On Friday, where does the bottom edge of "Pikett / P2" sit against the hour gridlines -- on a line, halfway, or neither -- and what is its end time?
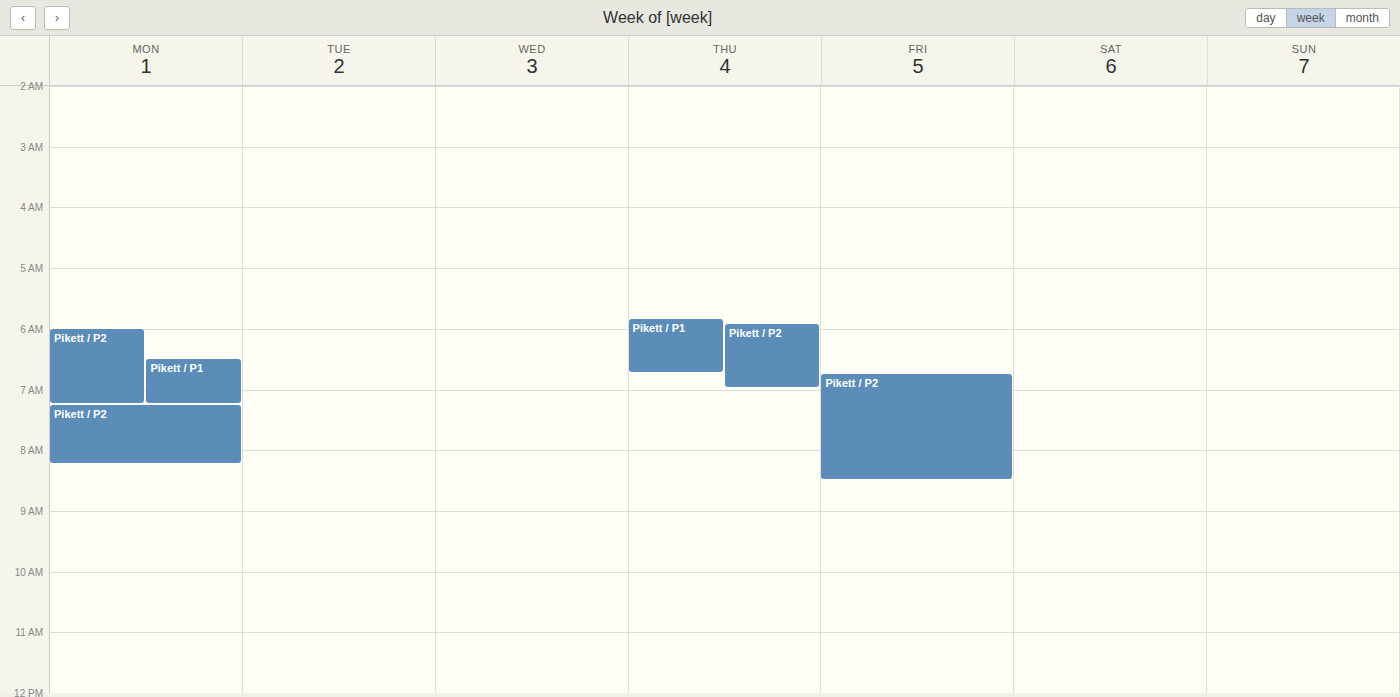
8:30 AM -- halfway between the 8 AM and 9 AM lines.